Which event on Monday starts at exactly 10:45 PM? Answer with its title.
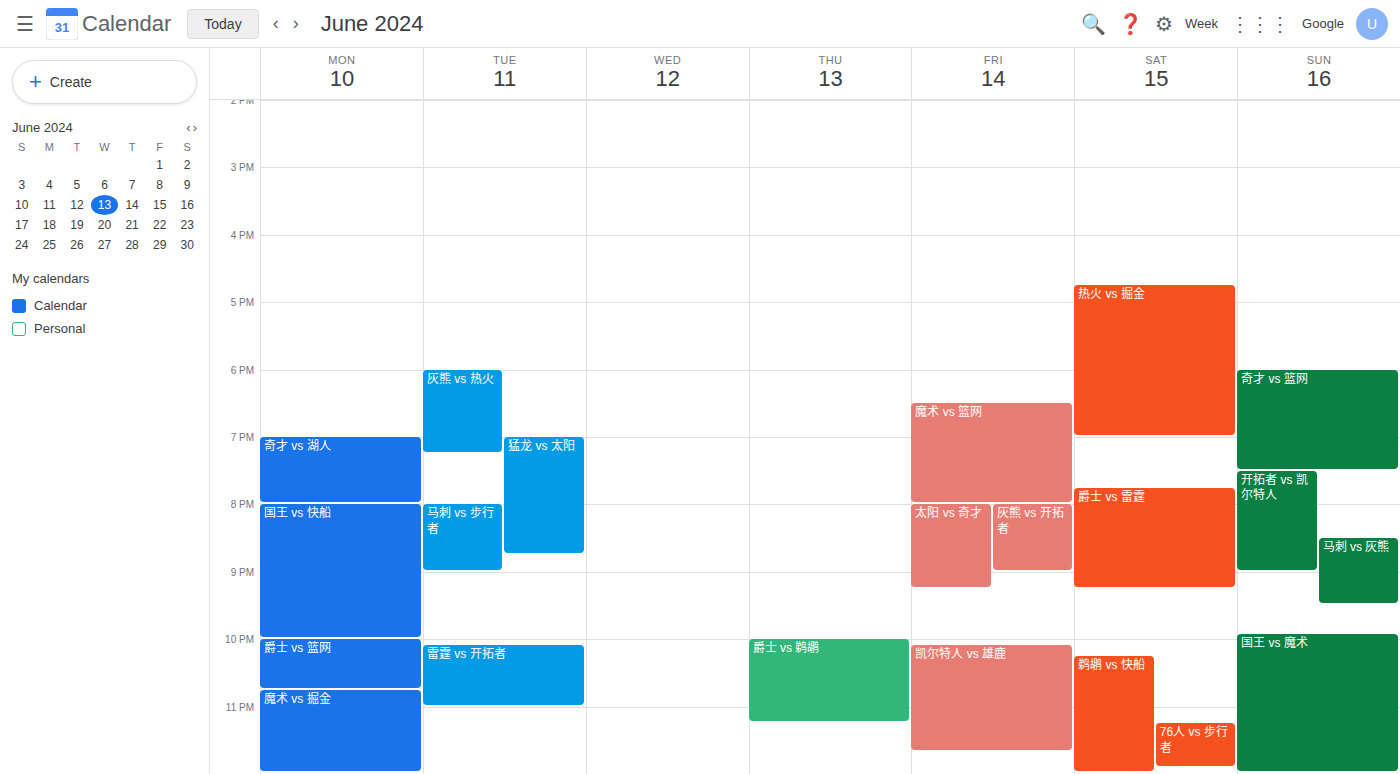
"魔术 vs 掘金"